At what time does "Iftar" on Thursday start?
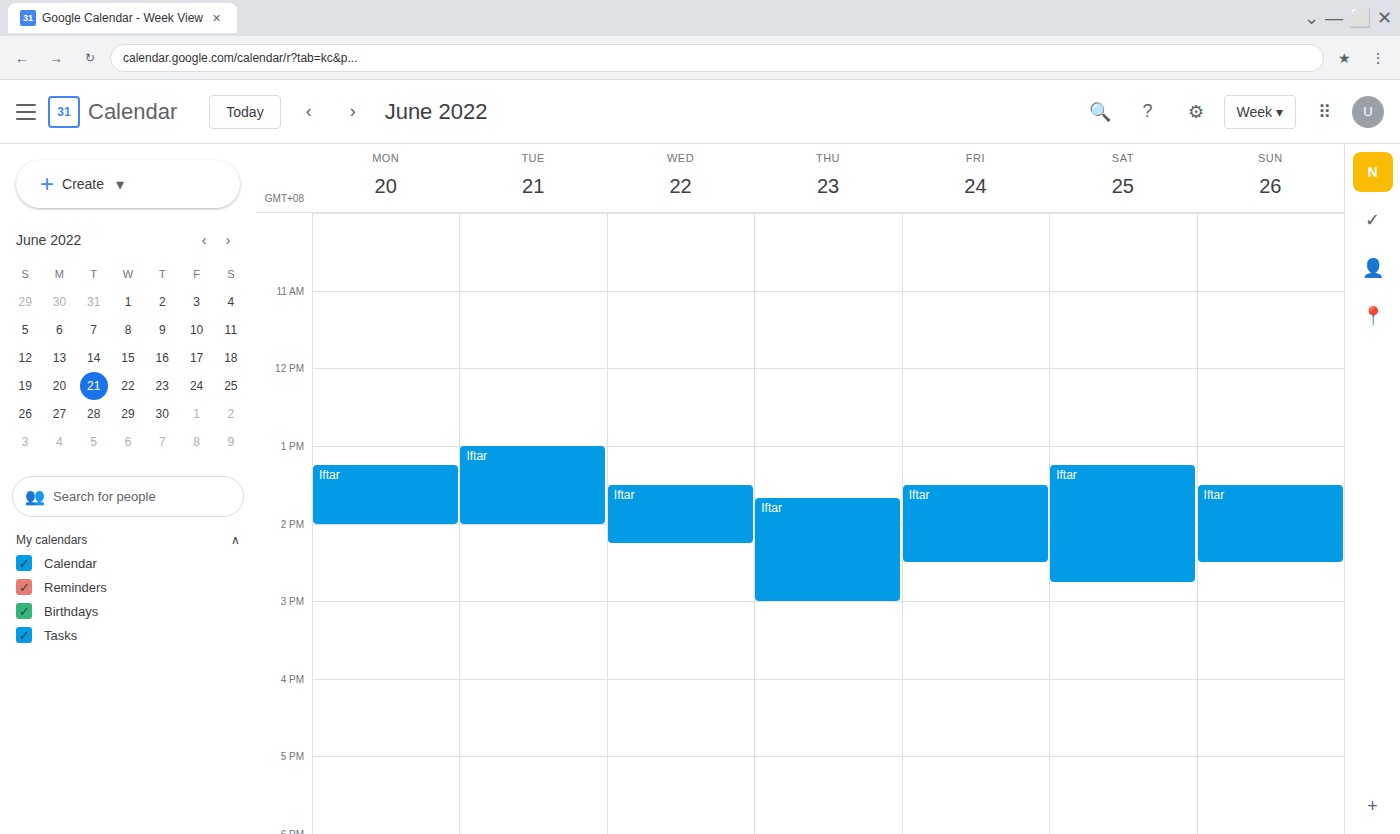
13:40